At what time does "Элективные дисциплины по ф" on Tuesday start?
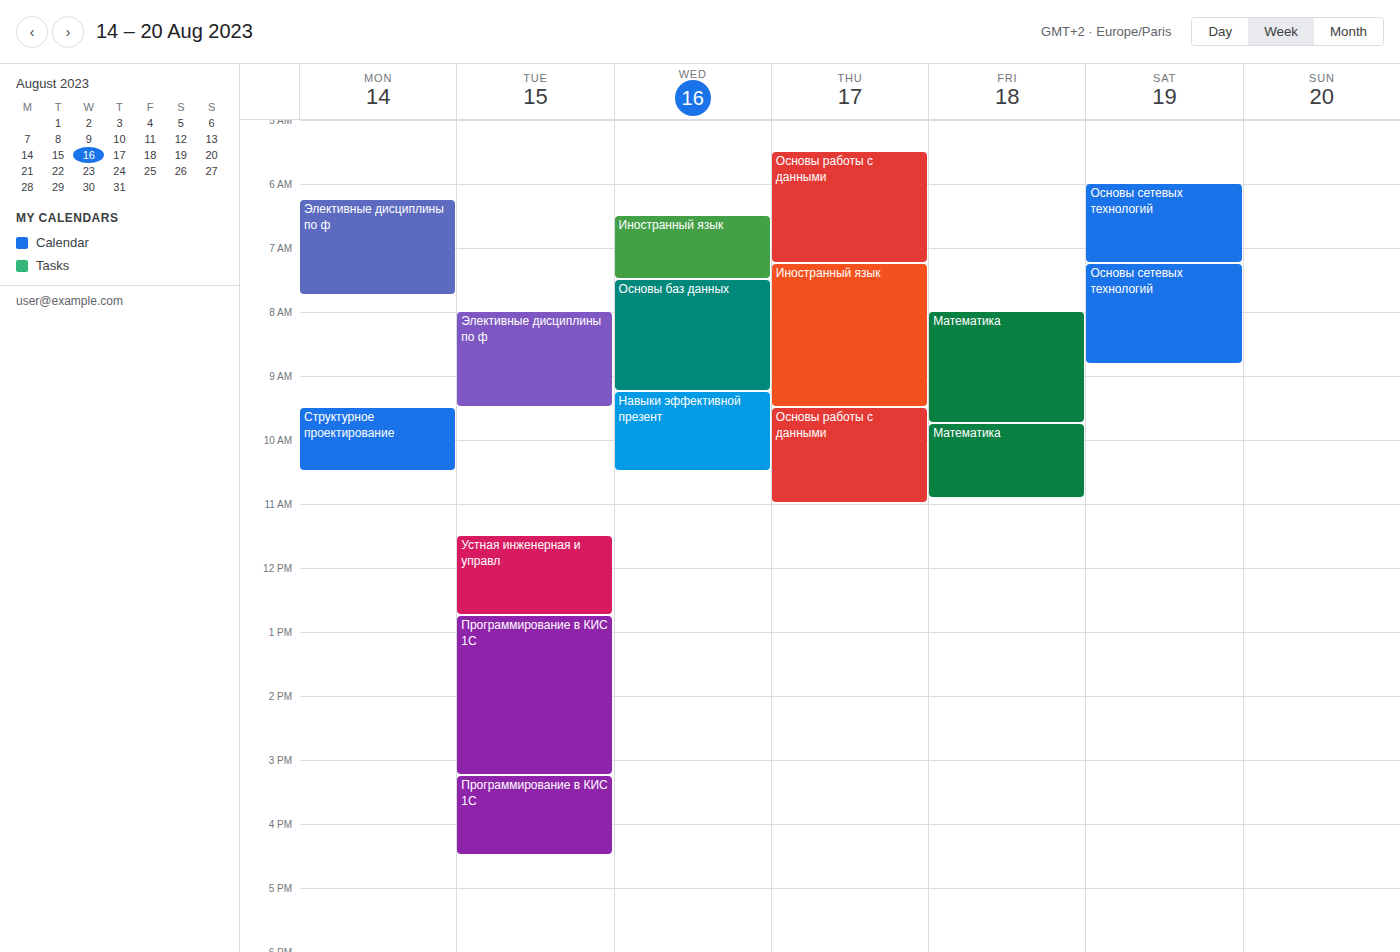
8:00 AM